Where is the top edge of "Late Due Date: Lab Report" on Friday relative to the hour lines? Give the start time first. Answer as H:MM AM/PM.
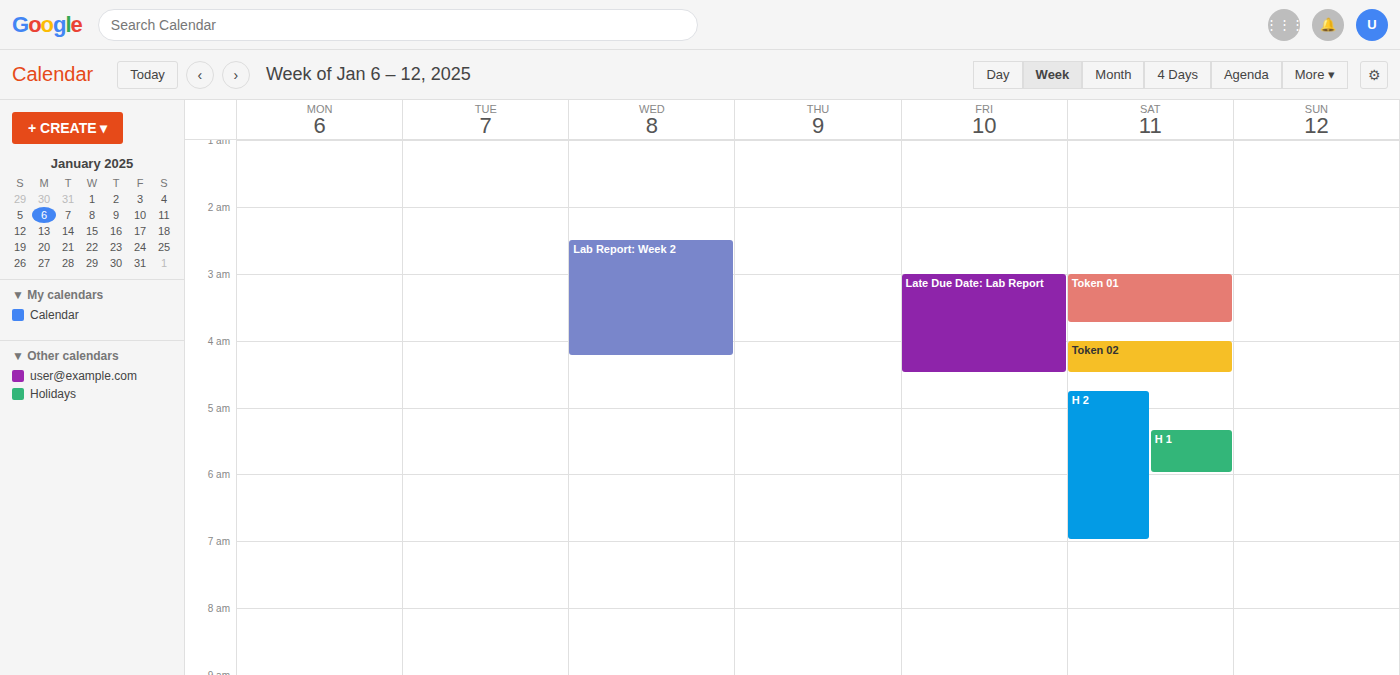
3:00 AM -- exactly on the 3 AM line.